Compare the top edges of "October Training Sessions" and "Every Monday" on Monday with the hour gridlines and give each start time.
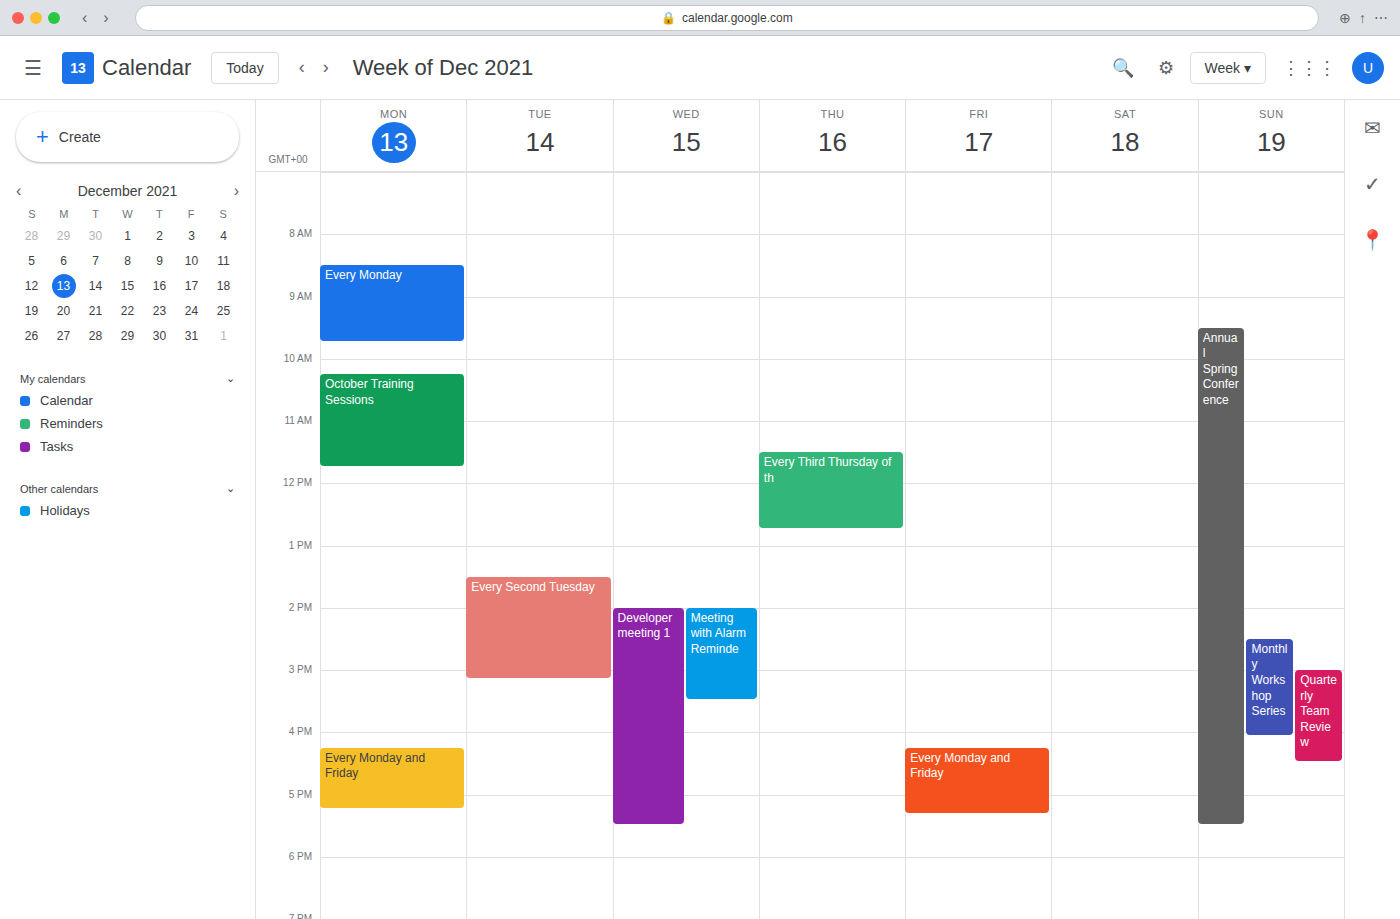
"October Training Sessions": 10:15, neither: a quarter of the way from the 10:00 line to the 11:00 line. "Every Monday": 08:30, halfway between the 08:00 and 09:00 lines.